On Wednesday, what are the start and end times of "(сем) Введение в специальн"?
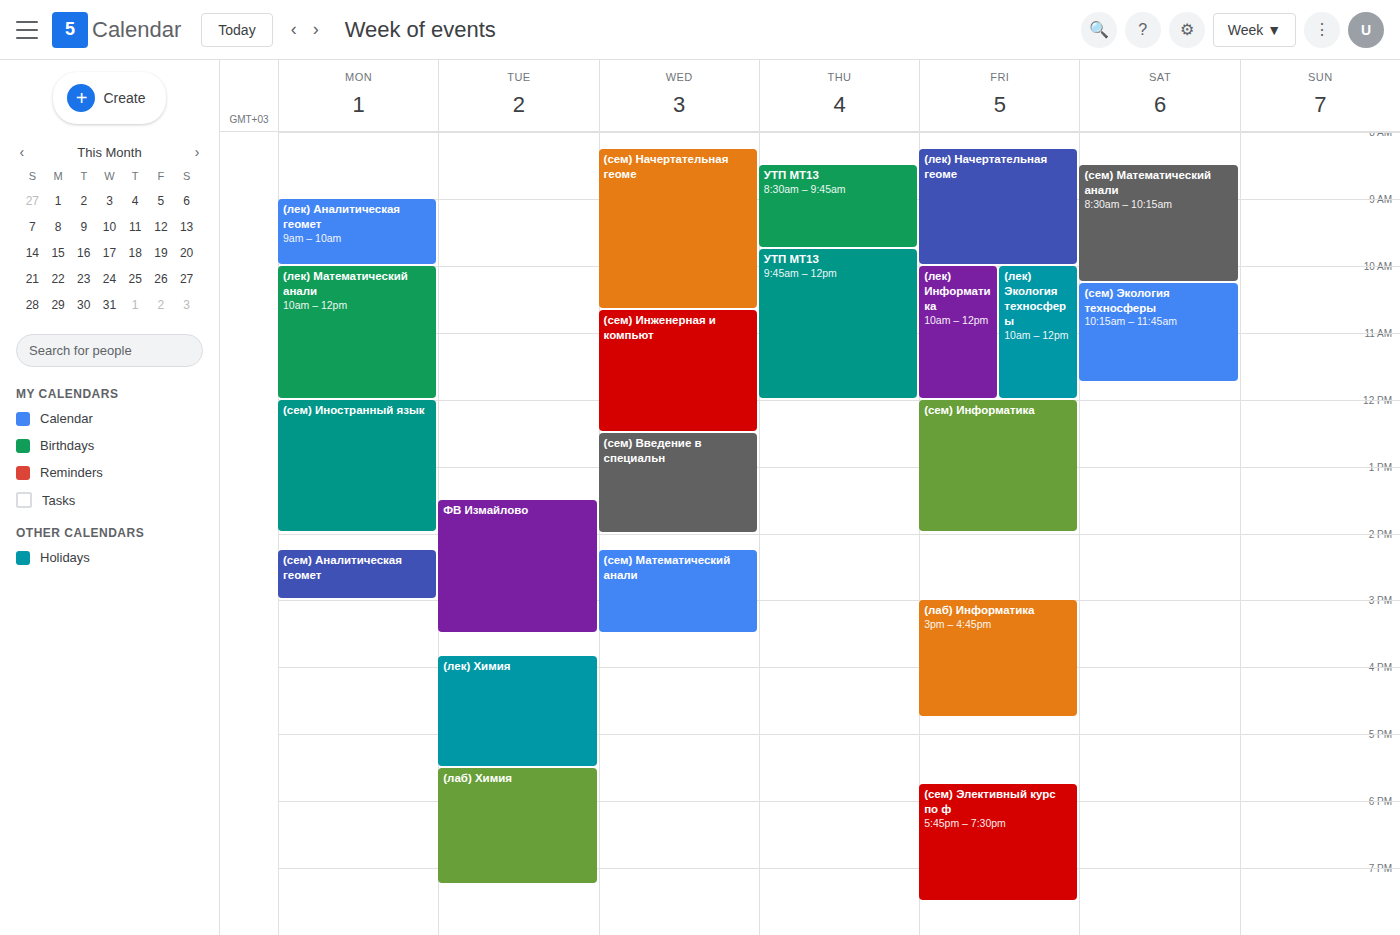
12:30 to 14:00